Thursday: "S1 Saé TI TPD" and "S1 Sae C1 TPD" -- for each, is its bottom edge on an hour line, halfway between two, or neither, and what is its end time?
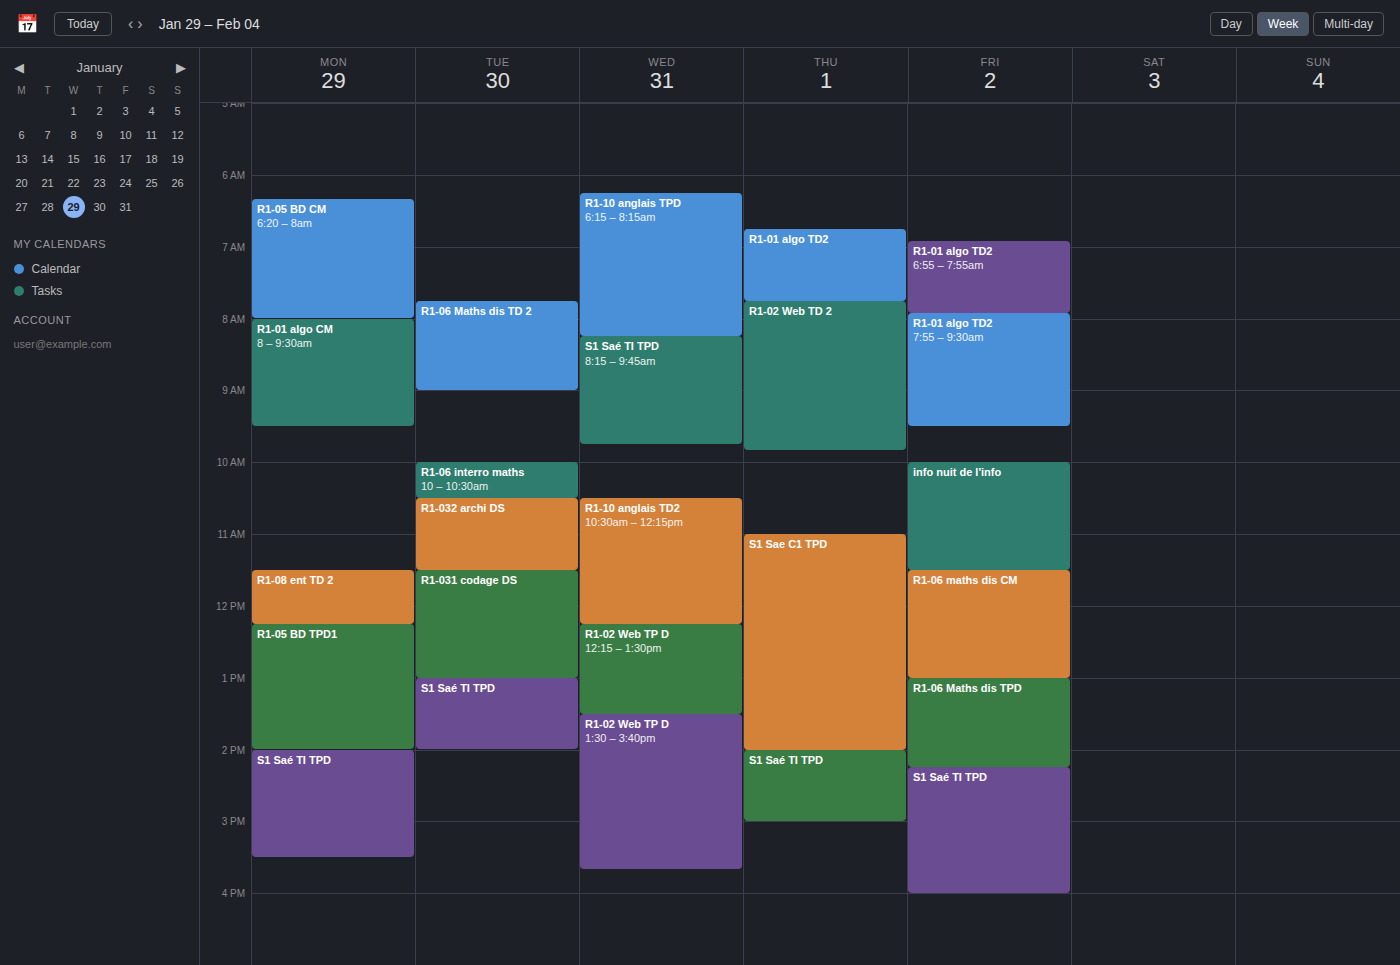
"S1 Saé TI TPD": 3:00 PM, exactly on the 3 PM line. "S1 Sae C1 TPD": 2:00 PM, exactly on the 2 PM line.